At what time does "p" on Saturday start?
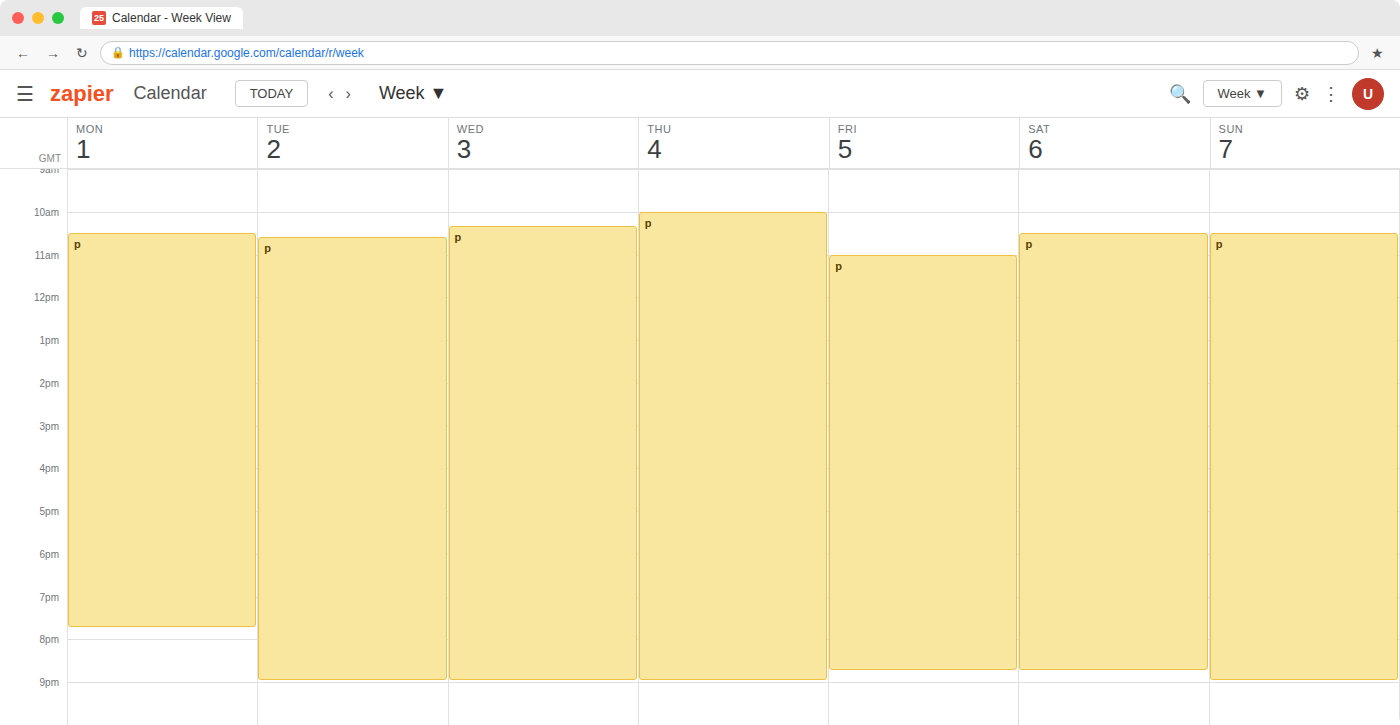
10:30 AM